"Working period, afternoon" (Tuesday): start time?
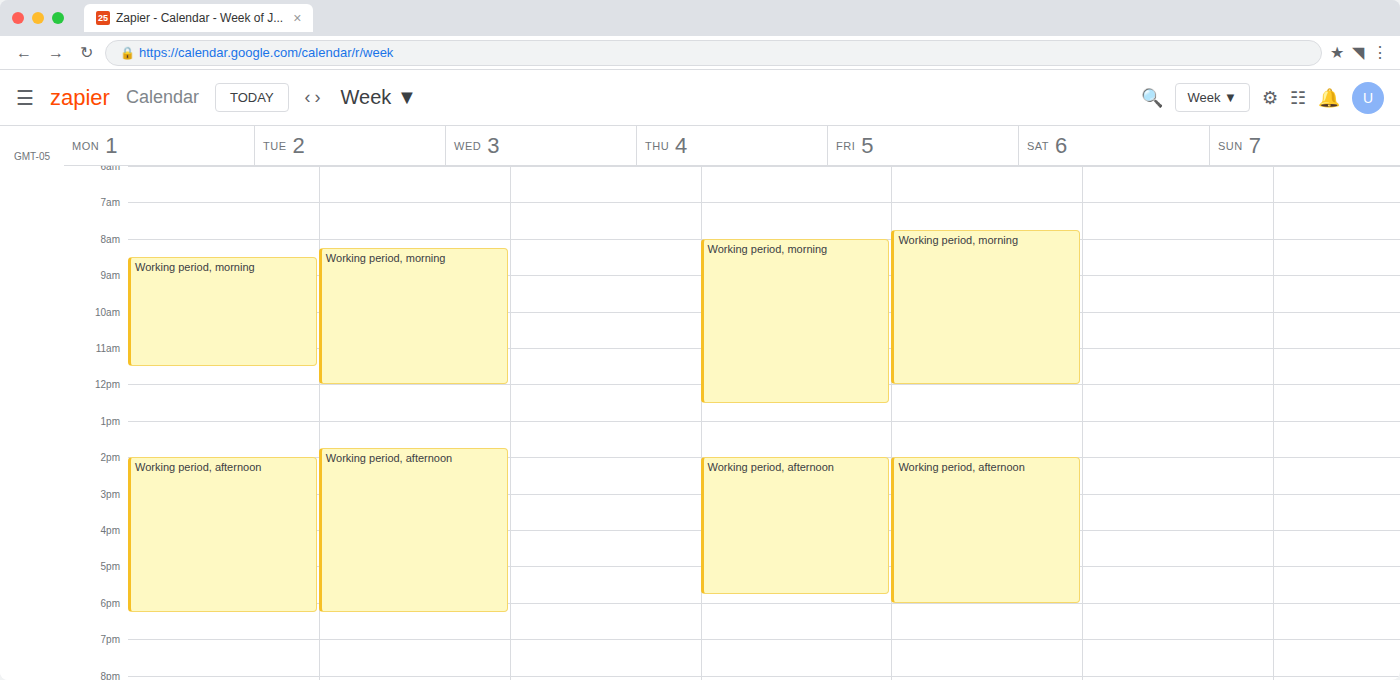
1:45 PM